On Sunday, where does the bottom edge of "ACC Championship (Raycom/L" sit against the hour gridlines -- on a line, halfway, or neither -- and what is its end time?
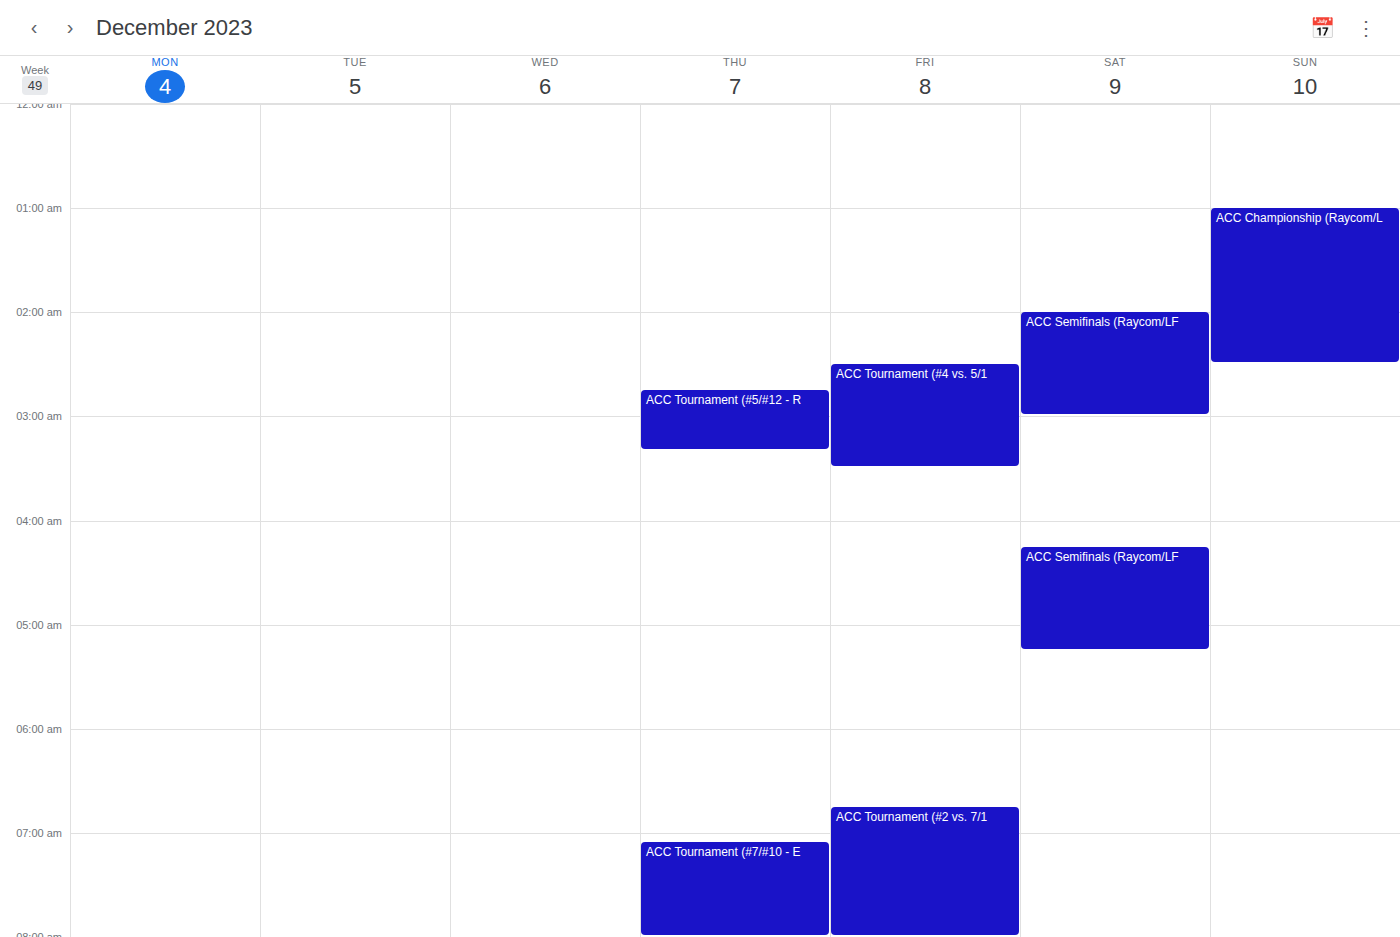
02:30 -- halfway between the 02:00 and 03:00 lines.